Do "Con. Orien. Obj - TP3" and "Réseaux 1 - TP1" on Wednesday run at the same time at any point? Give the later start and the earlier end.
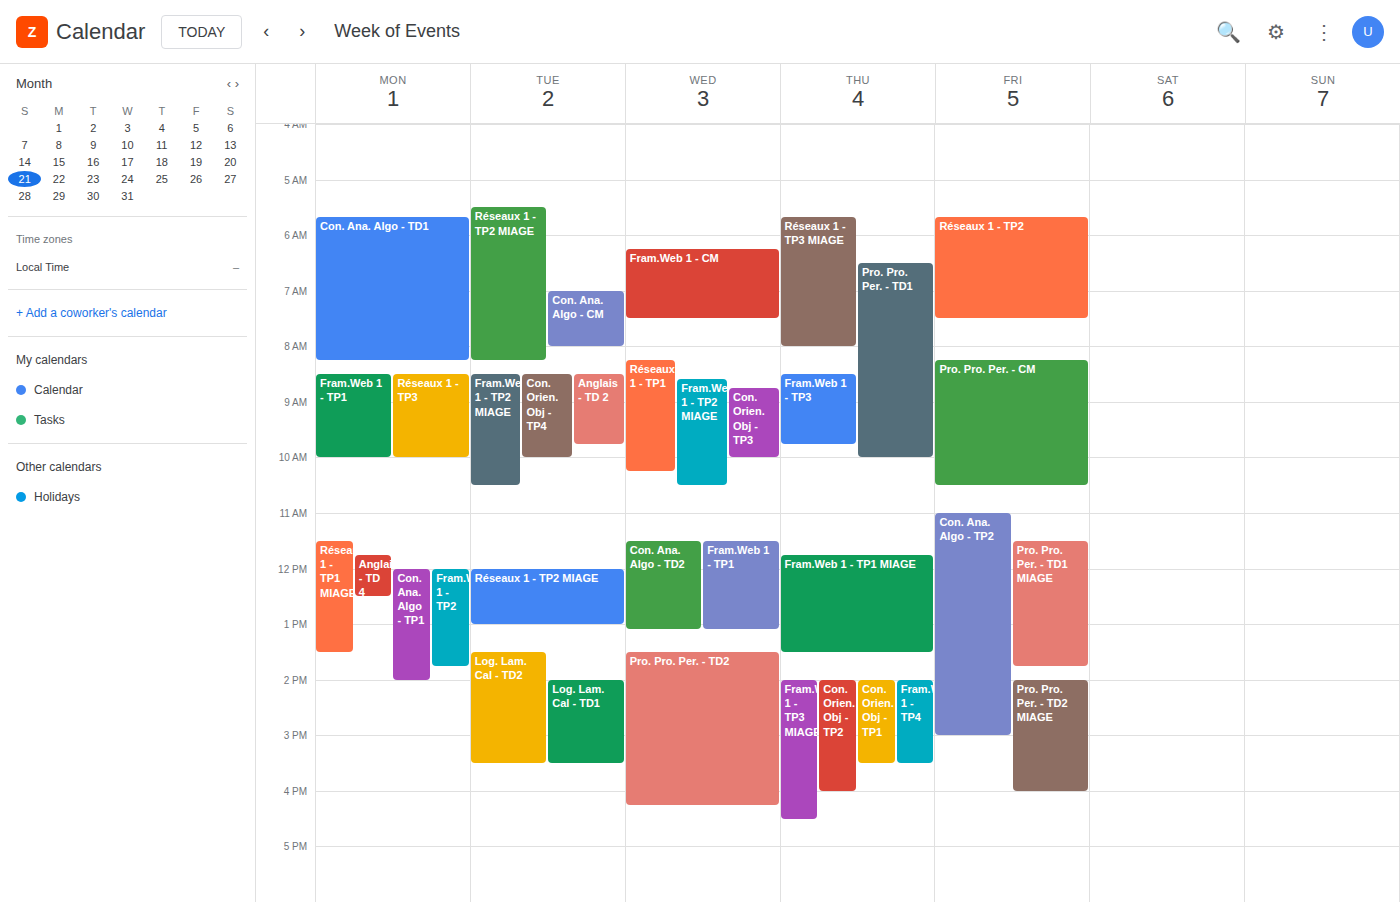
"Con. Orien. Obj - TP3" runs 8:45 AM to 10:00 AM, inside "Réseaux 1 - TP1" -- they overlap.